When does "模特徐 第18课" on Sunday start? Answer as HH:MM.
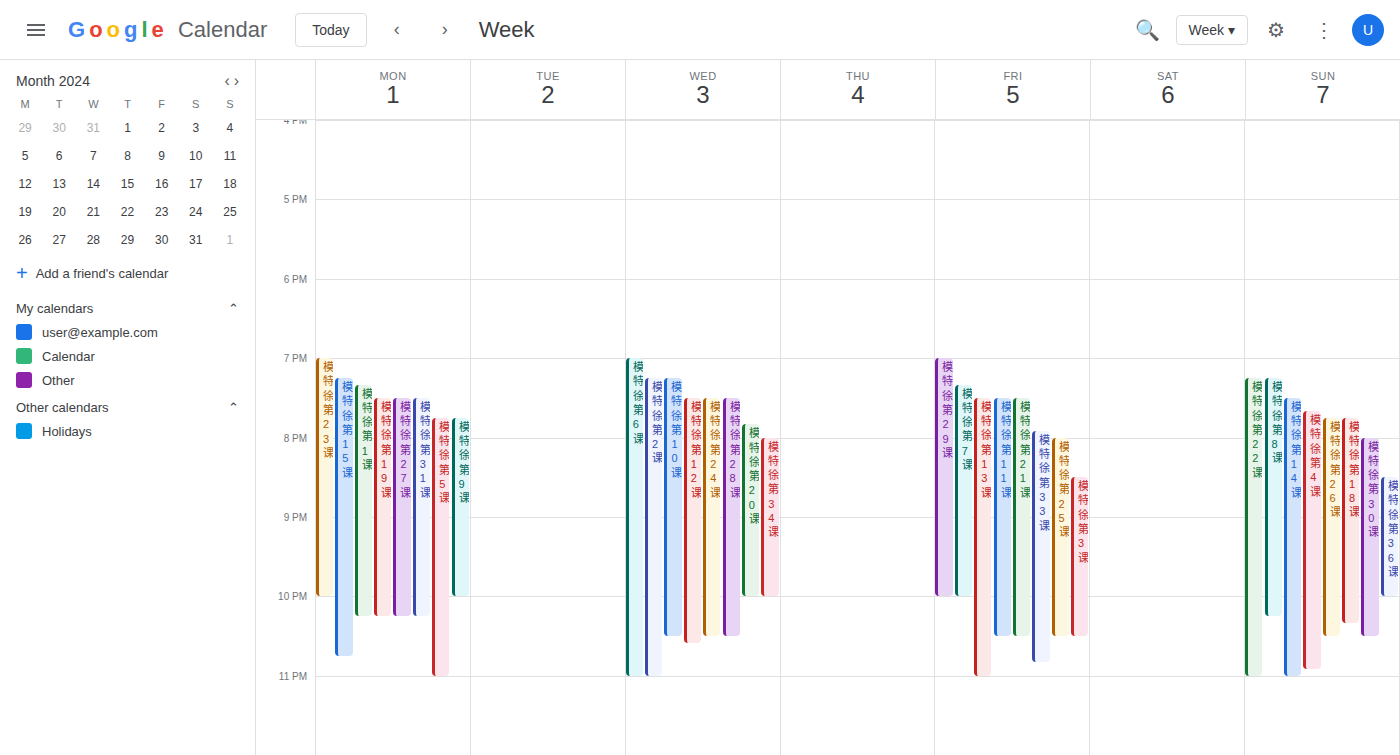
19:45